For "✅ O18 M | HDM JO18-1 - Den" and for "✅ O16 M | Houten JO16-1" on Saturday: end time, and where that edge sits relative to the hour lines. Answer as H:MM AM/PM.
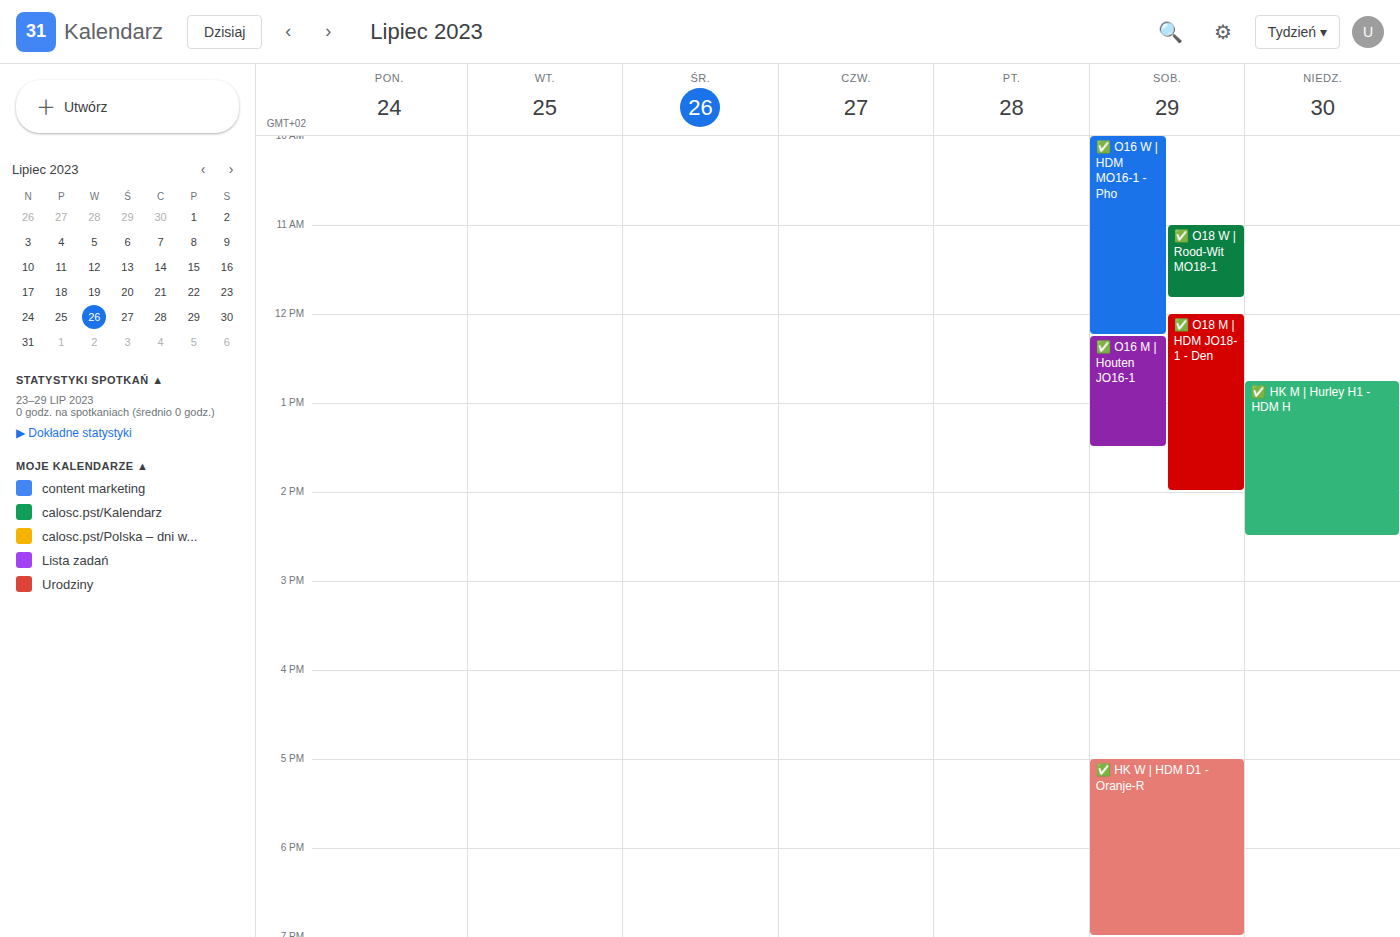
"✅ O18 M | HDM JO18-1 - Den": 2:00 PM, exactly on the 2 PM line. "✅ O16 M | Houten JO16-1": 1:30 PM, halfway between the 1 PM and 2 PM lines.